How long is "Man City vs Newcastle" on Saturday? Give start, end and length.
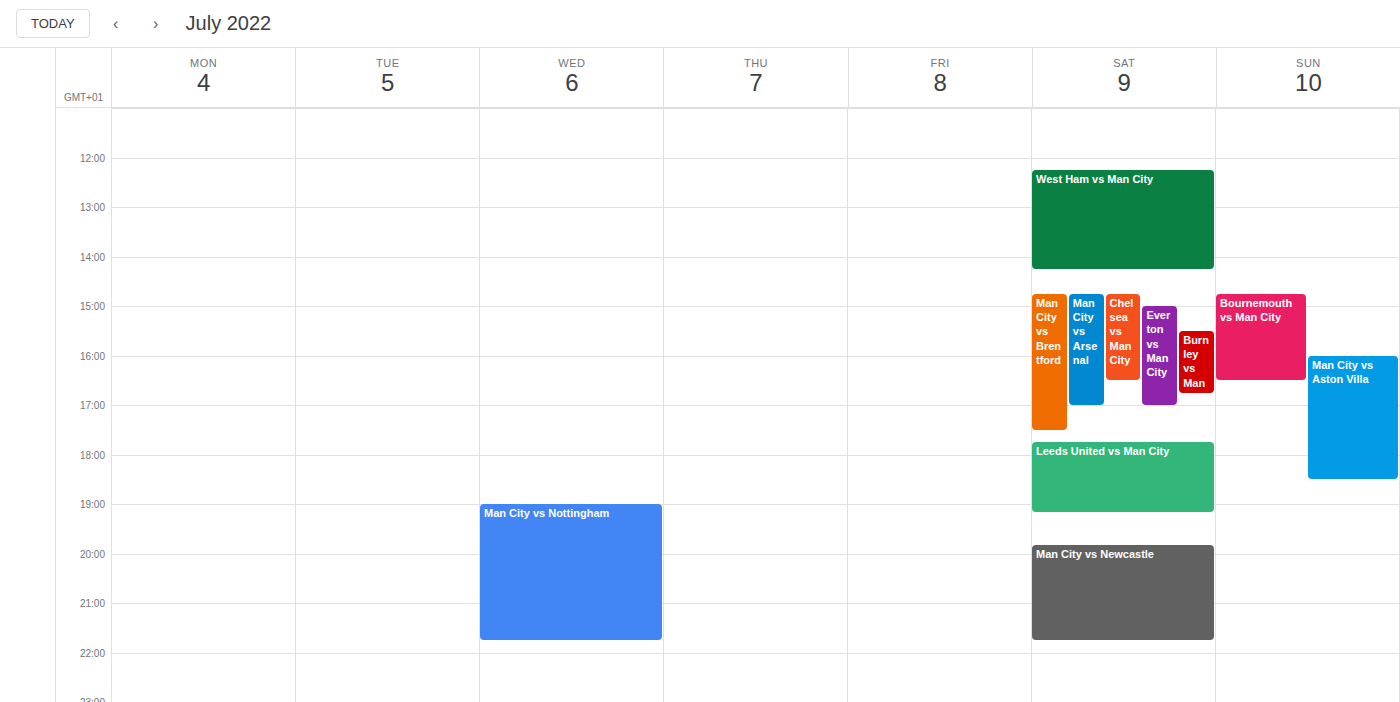
7:50 PM to 9:45 PM, 1 hour 55 minutes